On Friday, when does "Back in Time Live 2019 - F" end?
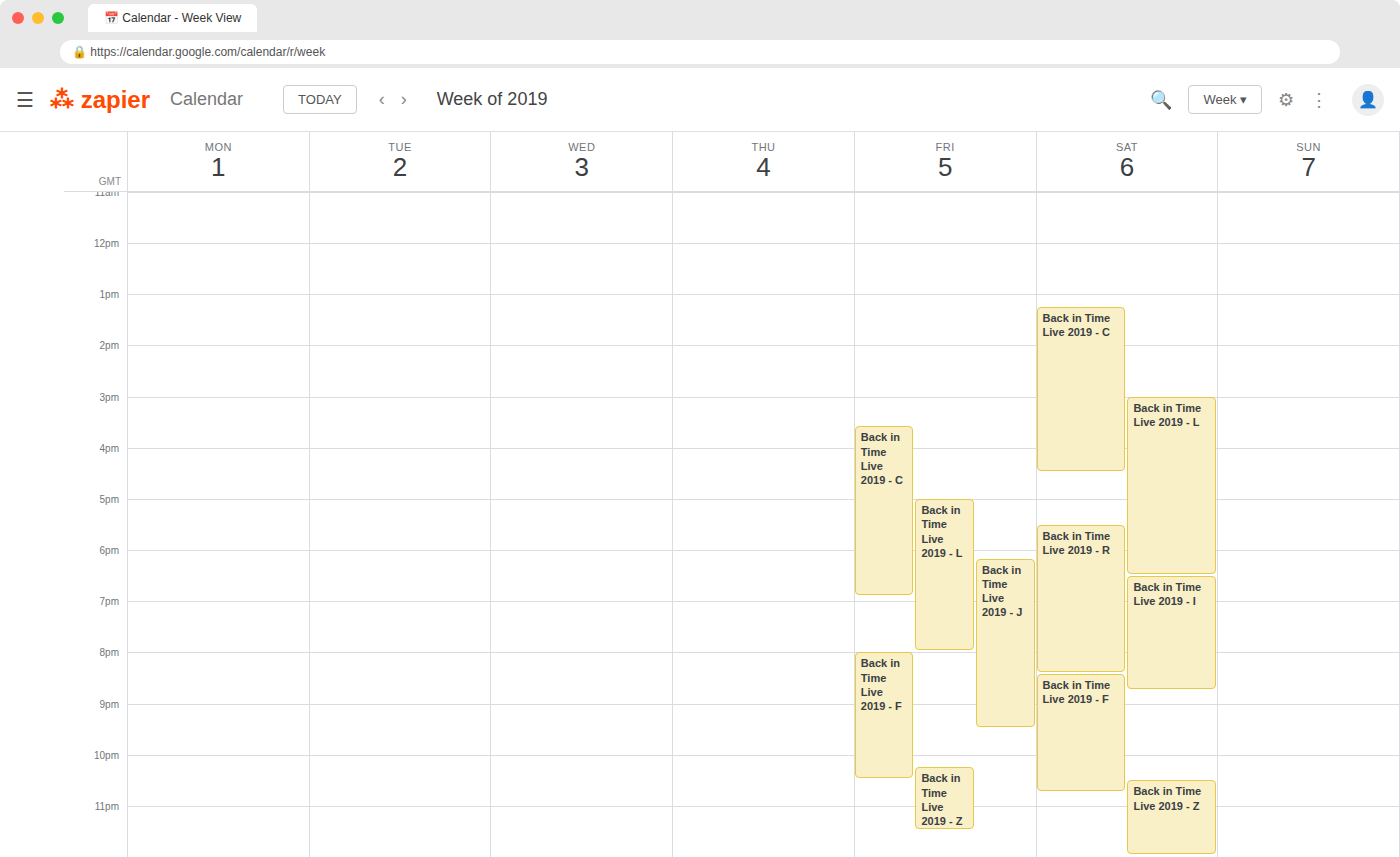
10:30 PM